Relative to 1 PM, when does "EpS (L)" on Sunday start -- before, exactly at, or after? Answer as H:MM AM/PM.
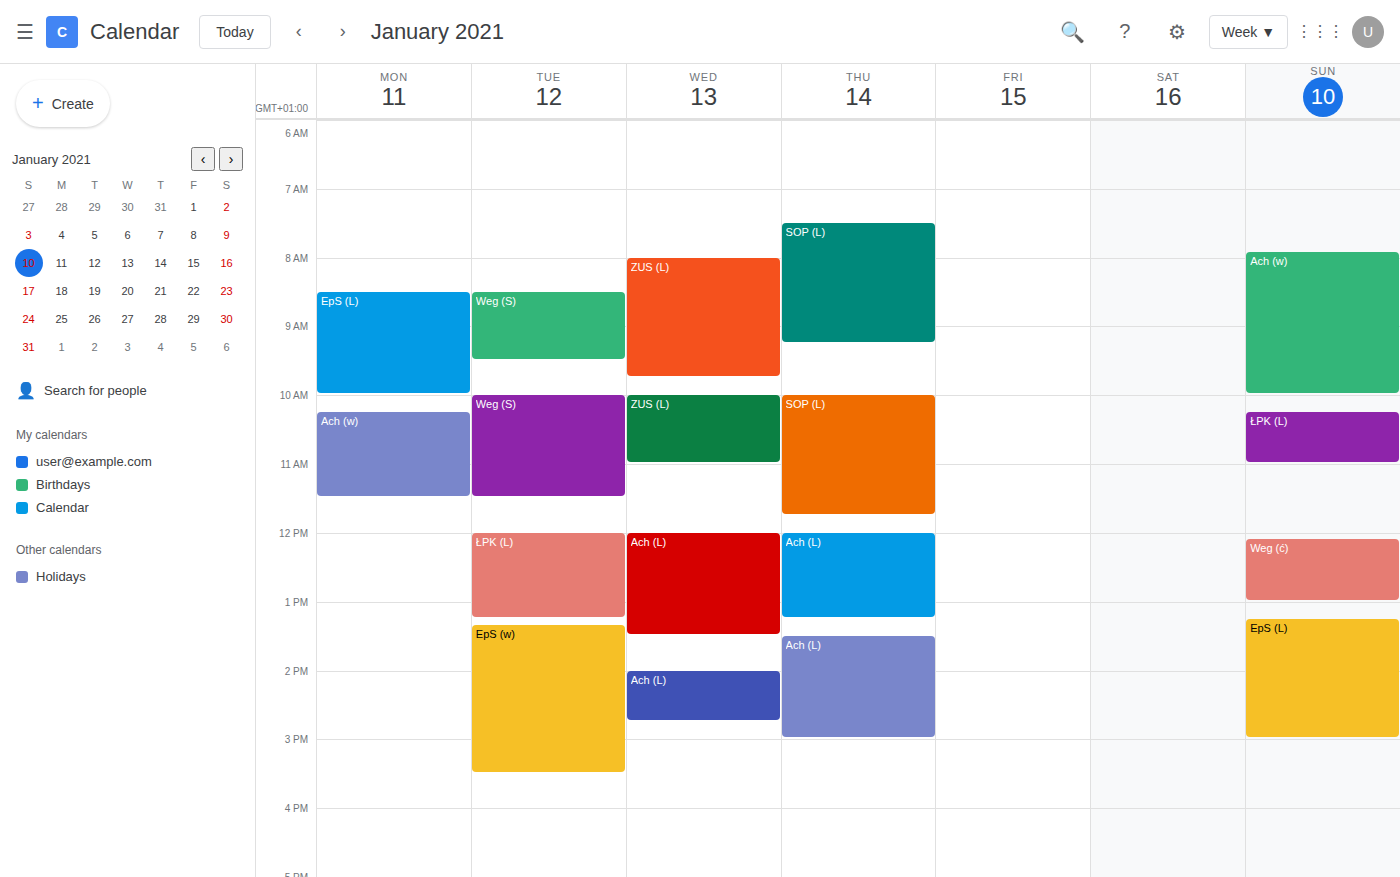
1:15 PM -- after 1 PM, 15 minutes below the 1 PM line.